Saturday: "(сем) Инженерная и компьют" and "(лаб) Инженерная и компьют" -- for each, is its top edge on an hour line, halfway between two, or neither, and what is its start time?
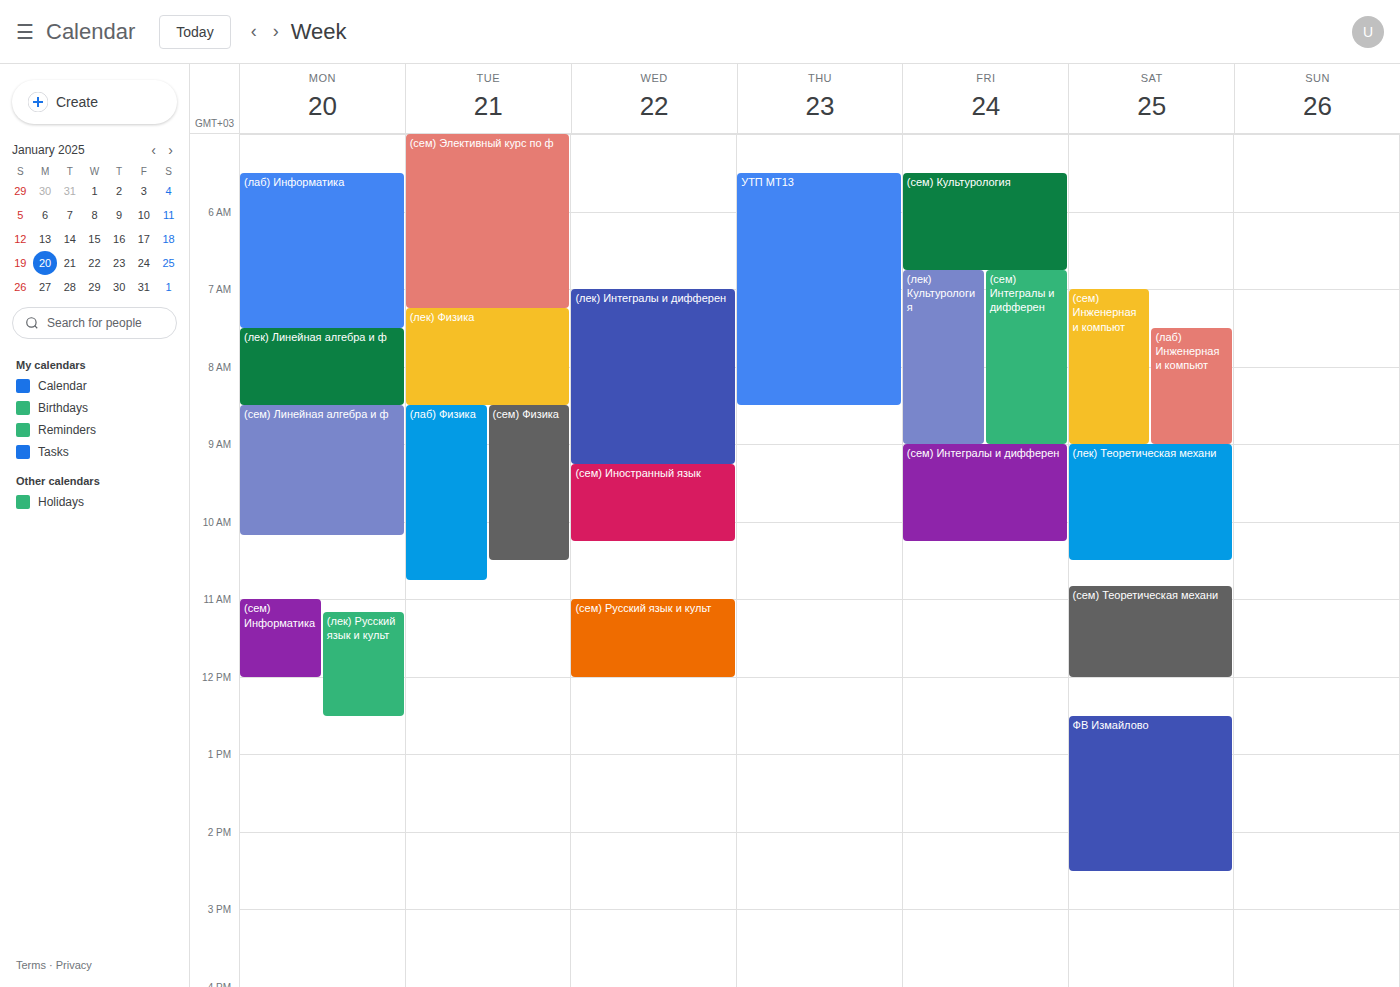
"(сем) Инженерная и компьют": 07:00, exactly on the 07:00 line. "(лаб) Инженерная и компьют": 07:30, halfway between the 07:00 and 08:00 lines.